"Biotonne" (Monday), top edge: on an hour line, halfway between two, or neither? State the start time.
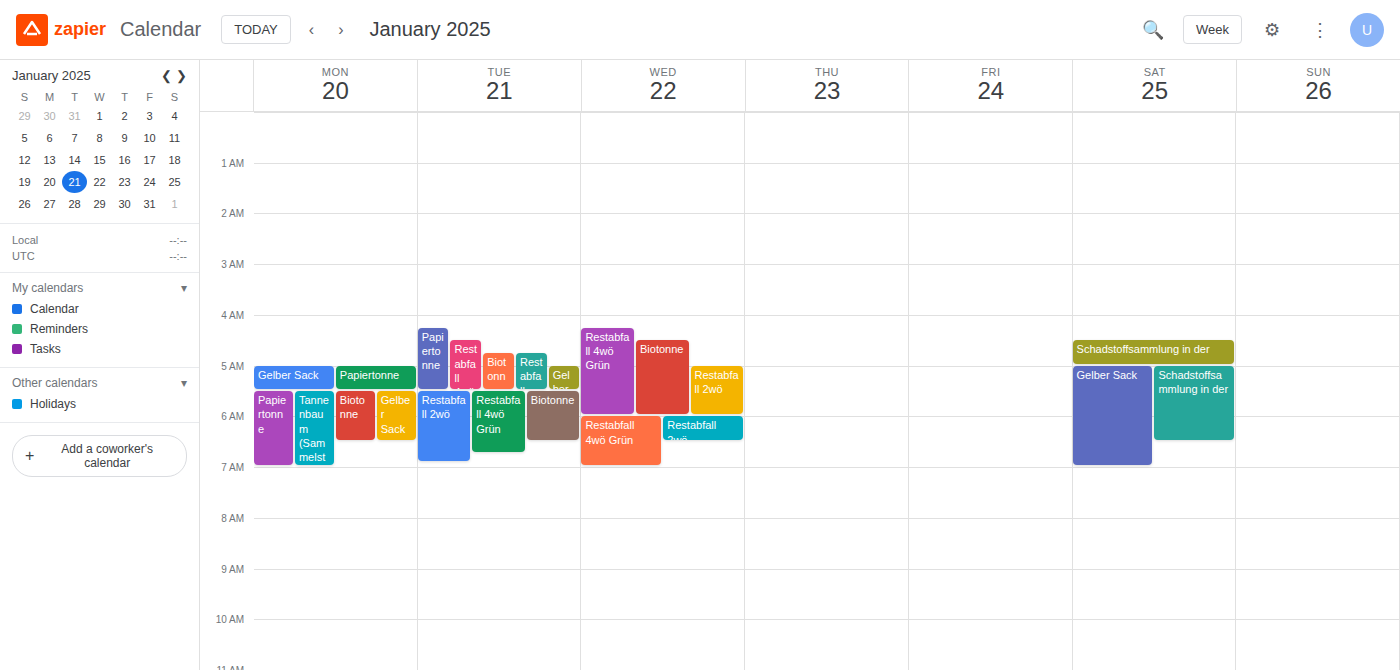
5:30 AM -- halfway between the 5 AM and 6 AM lines.